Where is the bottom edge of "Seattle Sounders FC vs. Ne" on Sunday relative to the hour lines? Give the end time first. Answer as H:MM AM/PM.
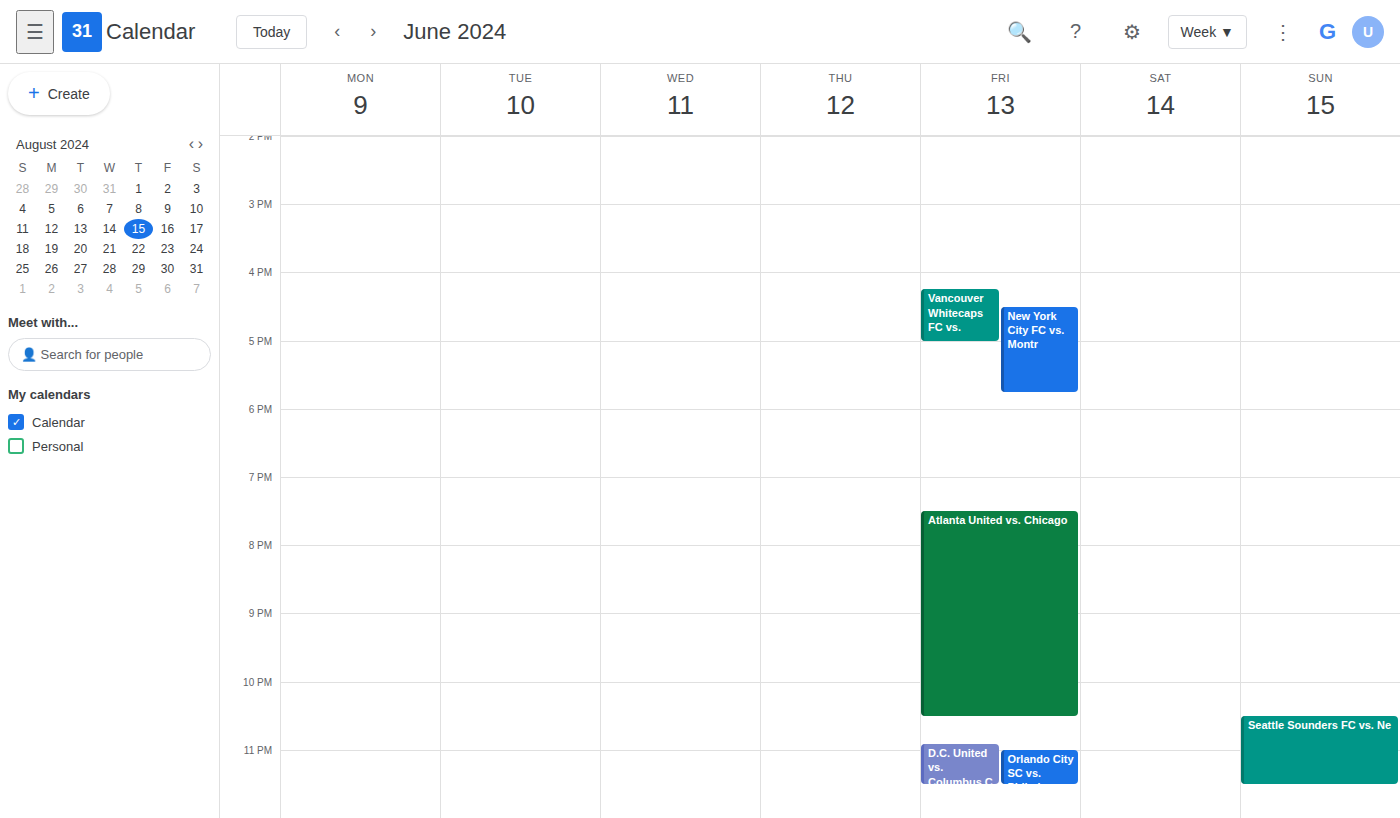
11:30 PM -- halfway between the 11 PM and 12 AM lines.